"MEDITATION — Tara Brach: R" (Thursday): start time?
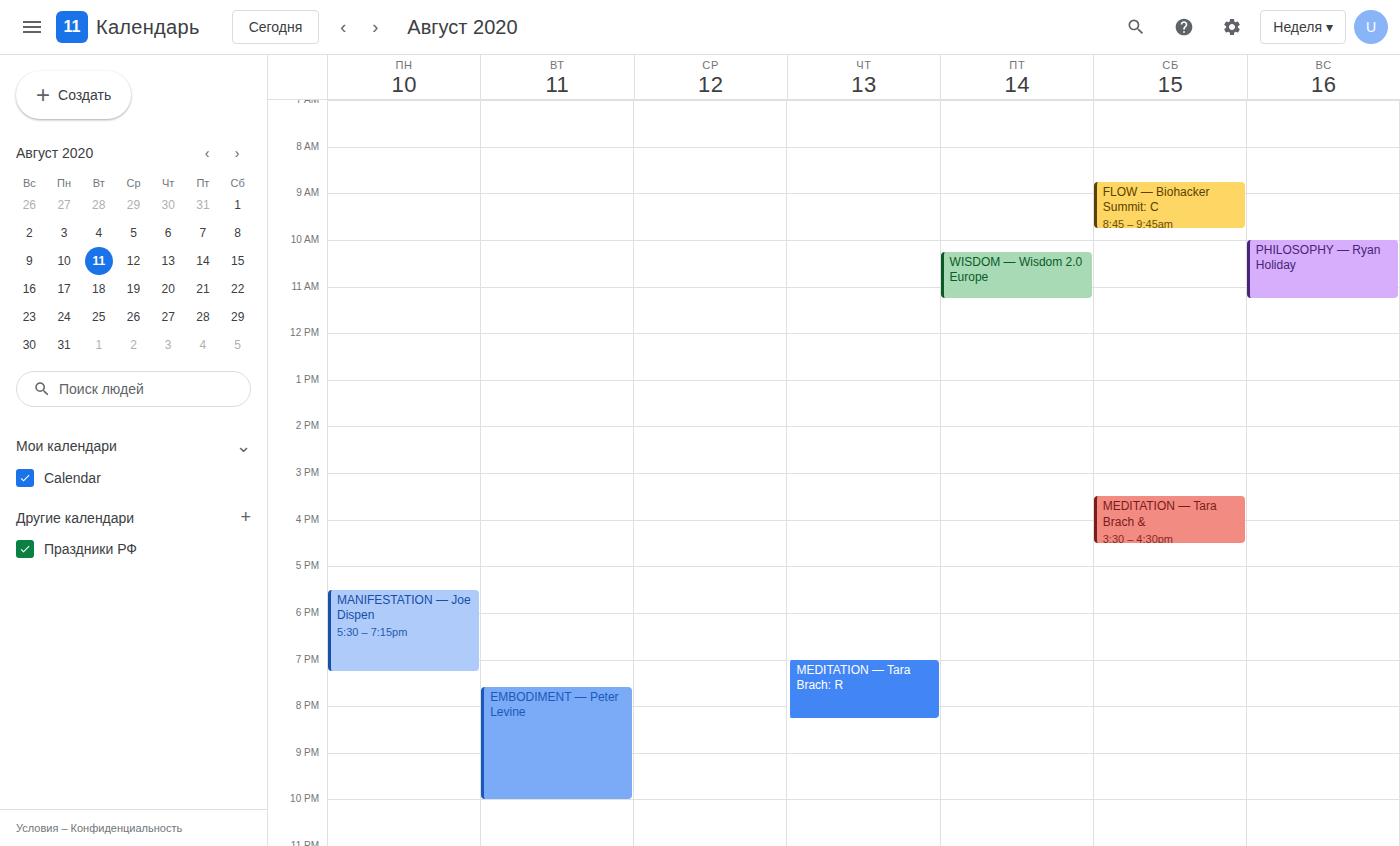
7:00 PM